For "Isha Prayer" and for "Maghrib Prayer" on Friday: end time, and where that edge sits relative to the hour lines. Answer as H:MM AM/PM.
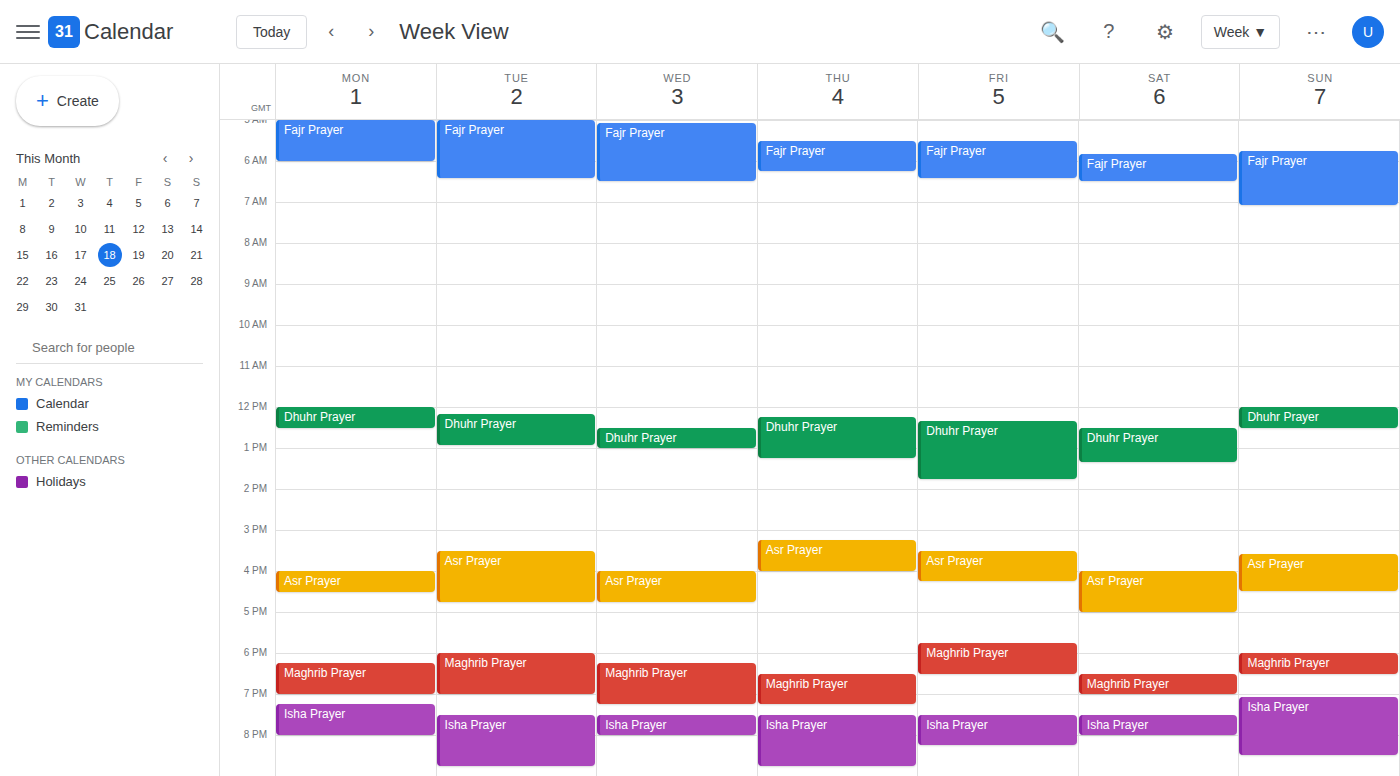
"Isha Prayer": 8:15 PM, neither: a quarter of the way from the 8 PM line to the 9 PM line. "Maghrib Prayer": 6:30 PM, halfway between the 6 PM and 7 PM lines.